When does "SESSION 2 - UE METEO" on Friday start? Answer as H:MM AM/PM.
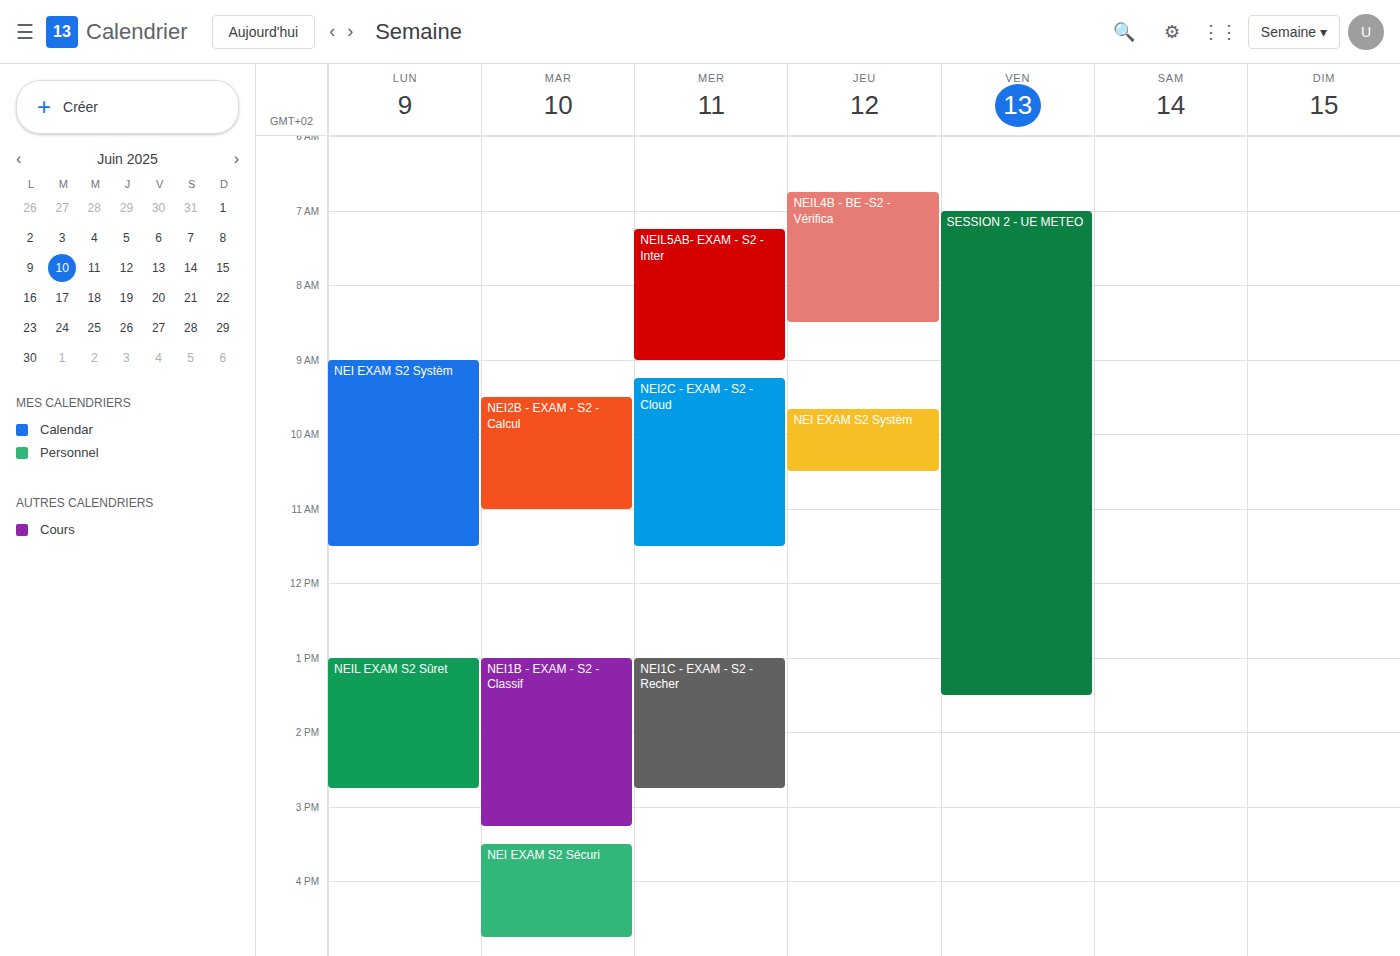
7:00 AM